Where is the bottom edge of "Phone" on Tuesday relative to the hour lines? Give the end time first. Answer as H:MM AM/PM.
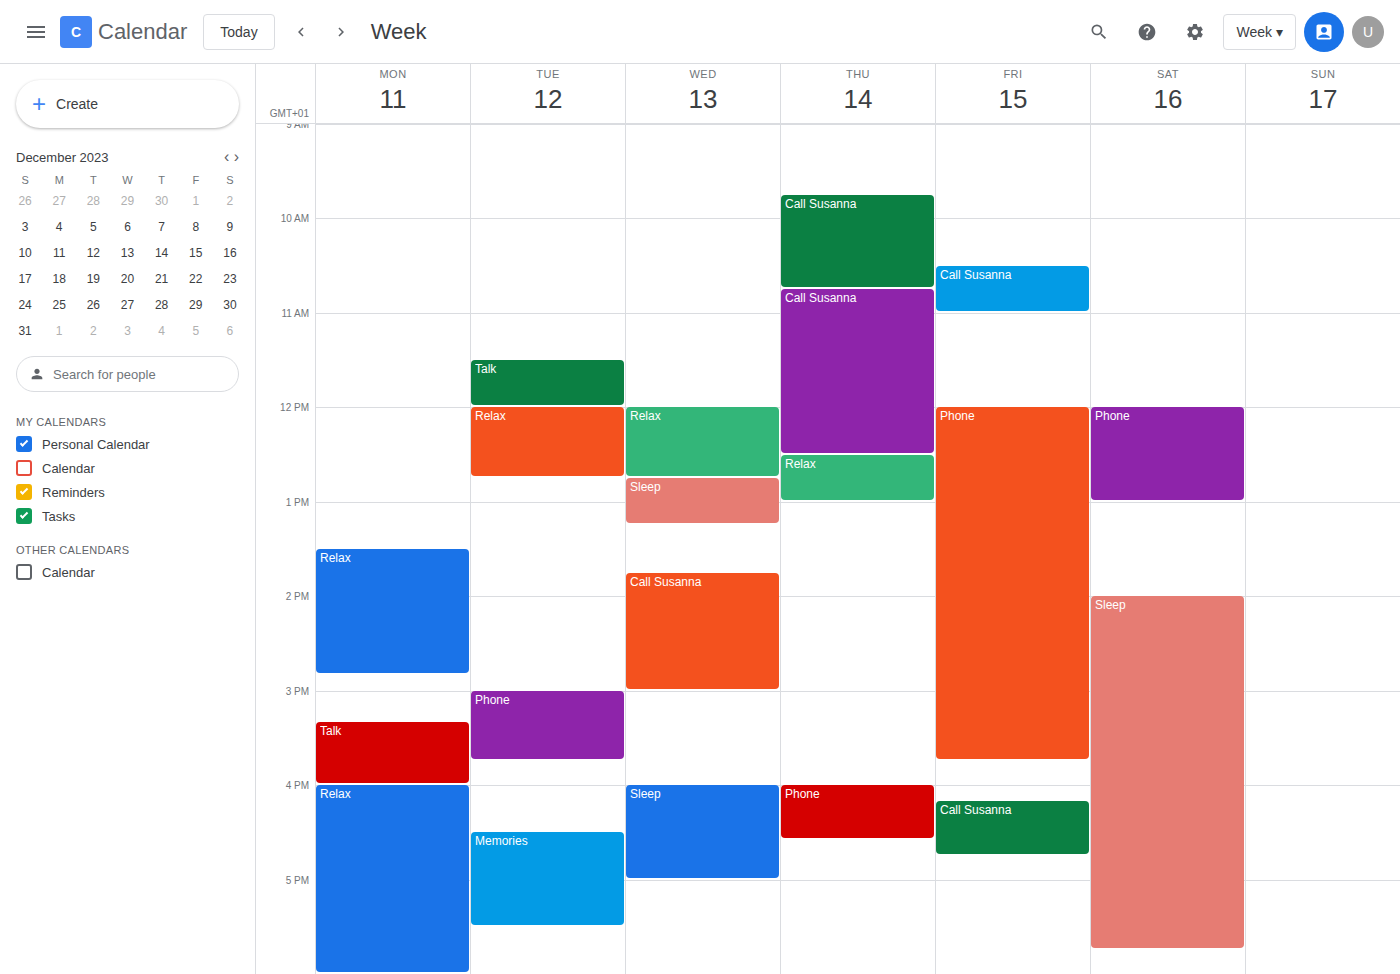
3:45 PM -- neither: three quarters of the way from the 3 PM line to the 4 PM line.